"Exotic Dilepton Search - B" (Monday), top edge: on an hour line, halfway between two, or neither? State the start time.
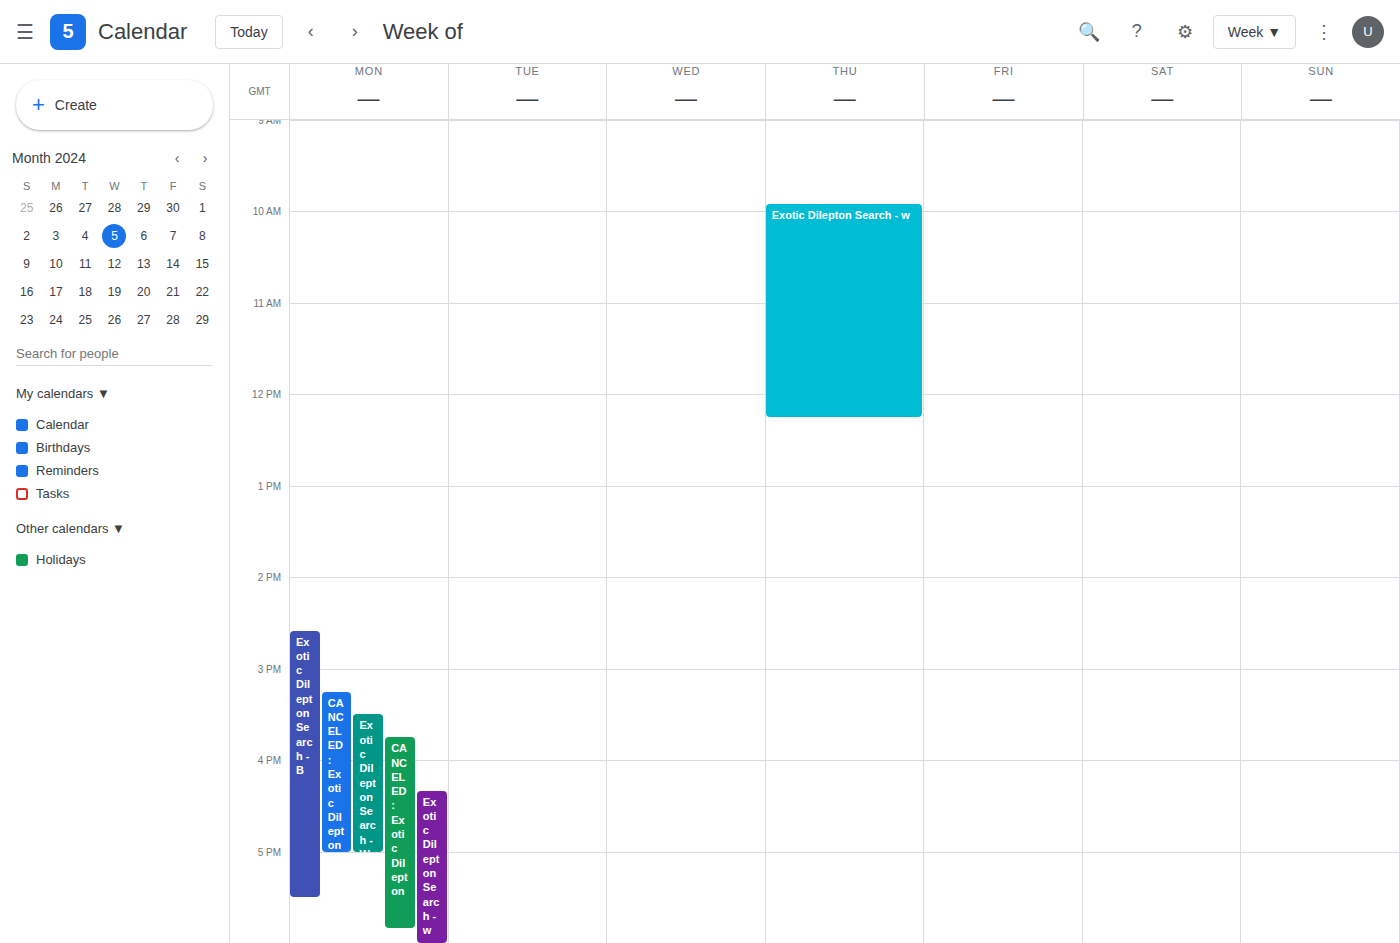
2:35 PM -- neither: 35 minutes below the 2 PM line and 25 minutes above the 3 PM line.